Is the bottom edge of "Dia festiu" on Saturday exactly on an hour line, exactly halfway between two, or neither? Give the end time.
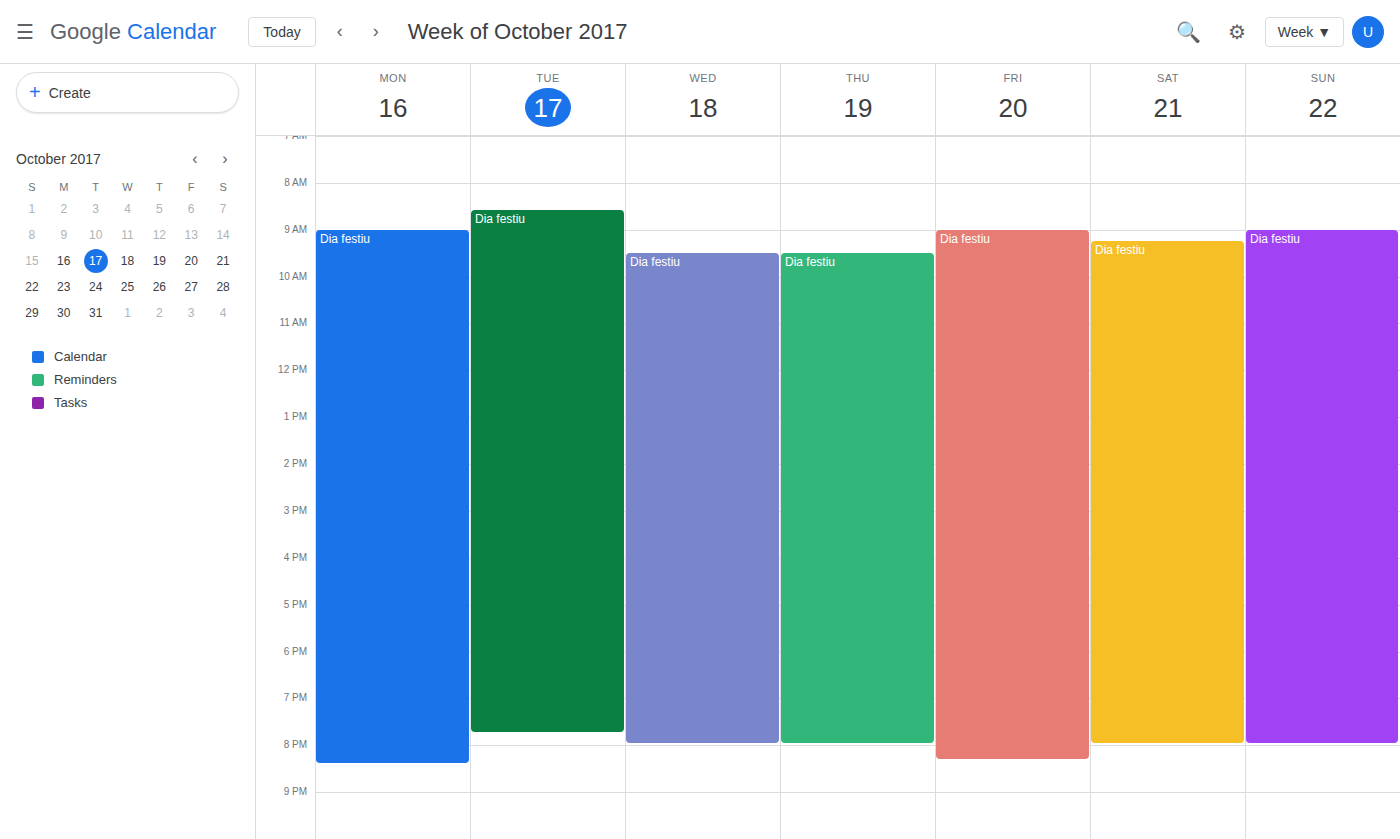
8:00 PM -- exactly on the 8 PM line.